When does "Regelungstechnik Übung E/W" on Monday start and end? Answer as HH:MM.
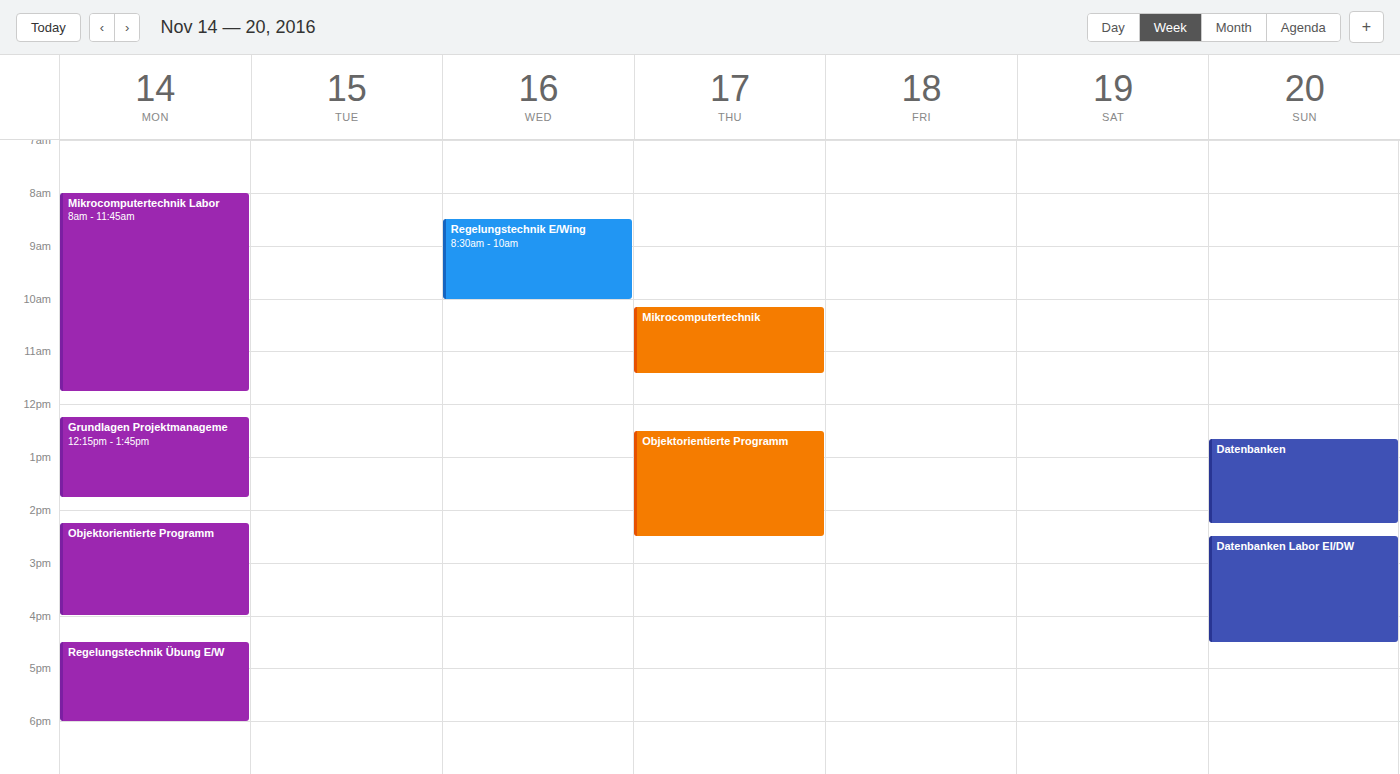
16:30 to 18:00